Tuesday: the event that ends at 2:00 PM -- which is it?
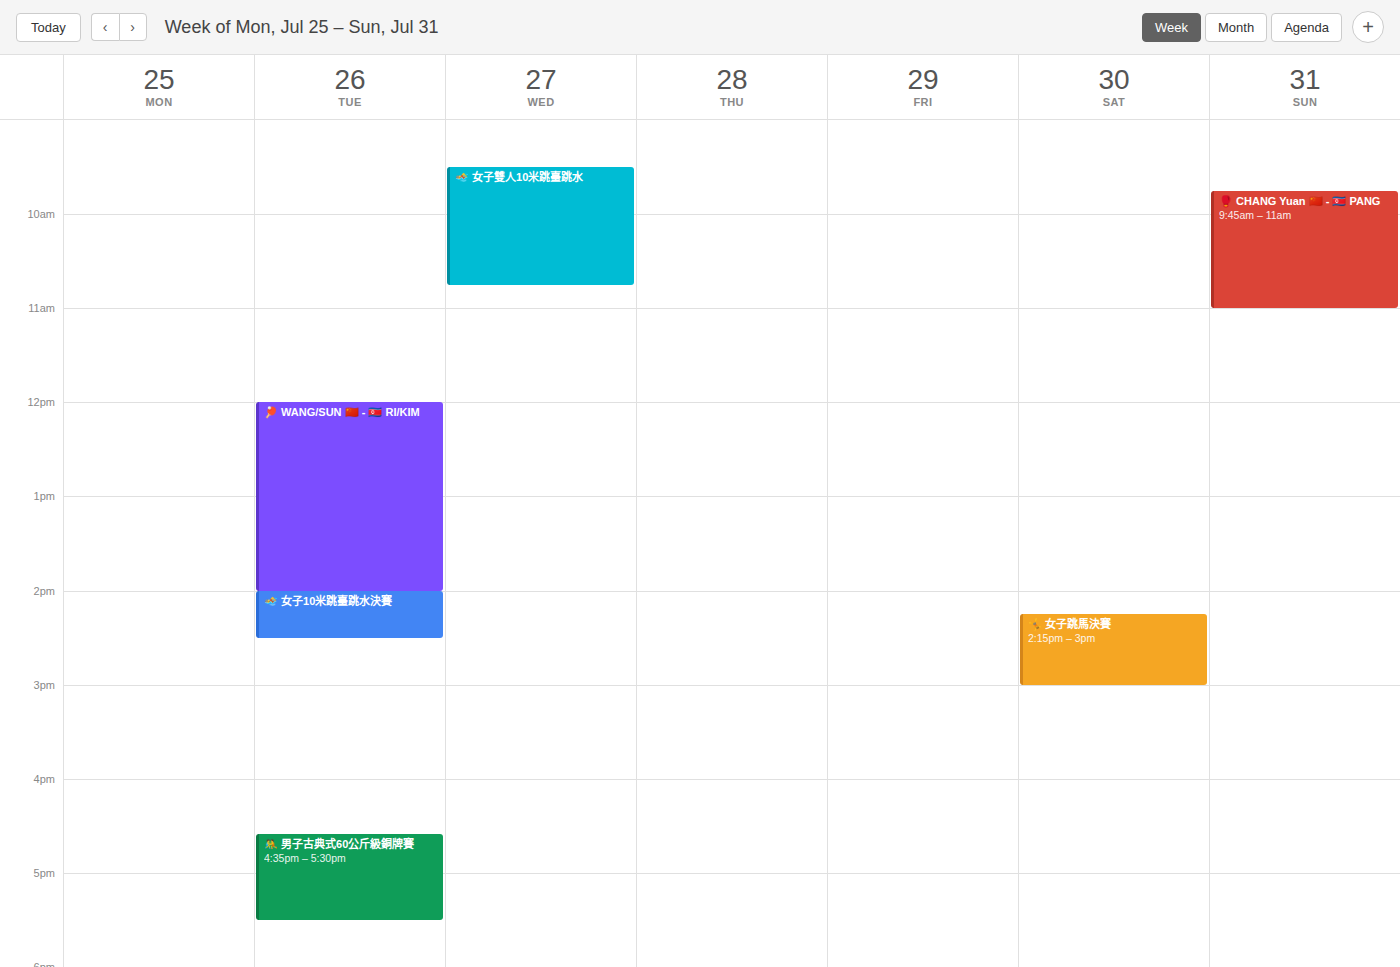
"🏓 WANG/SUN 🇨🇳 - 🇰🇵 RI/KIM"